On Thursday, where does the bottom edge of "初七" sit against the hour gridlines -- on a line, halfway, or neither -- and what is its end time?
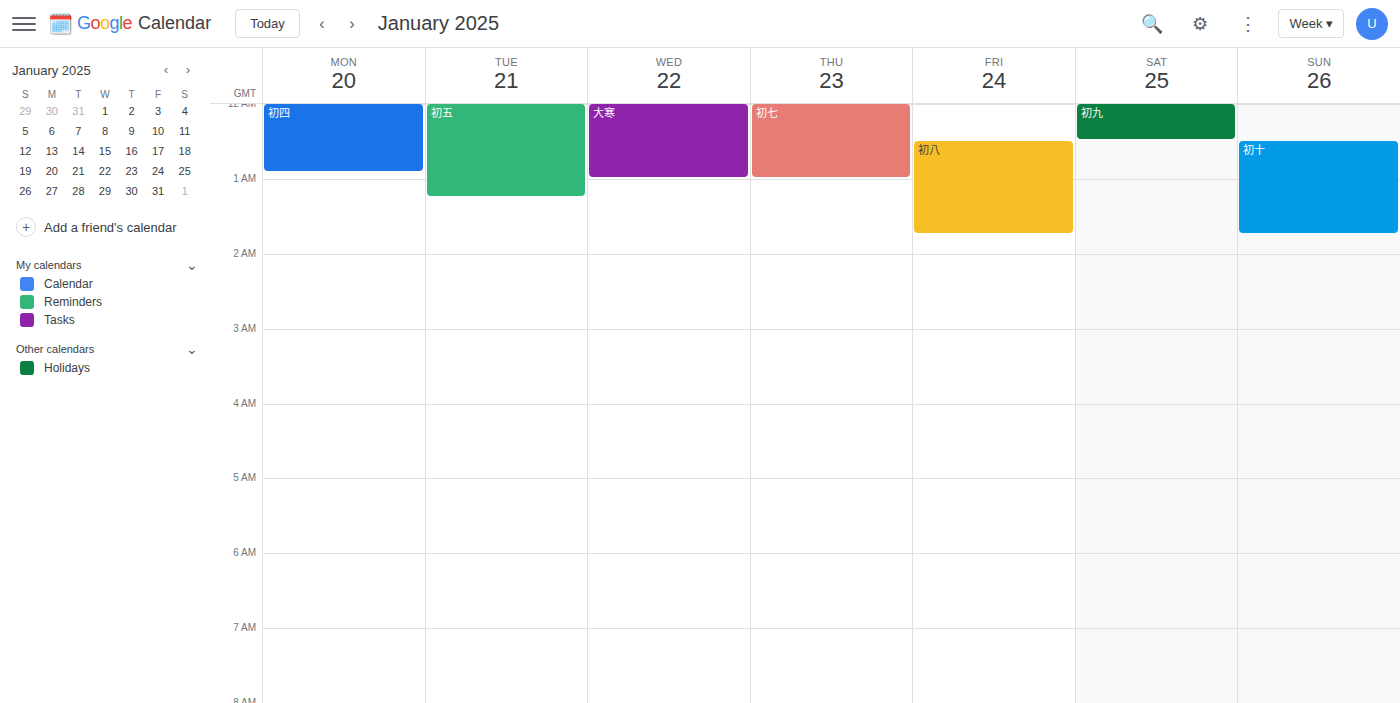
1:00 AM -- exactly on the 1 AM line.